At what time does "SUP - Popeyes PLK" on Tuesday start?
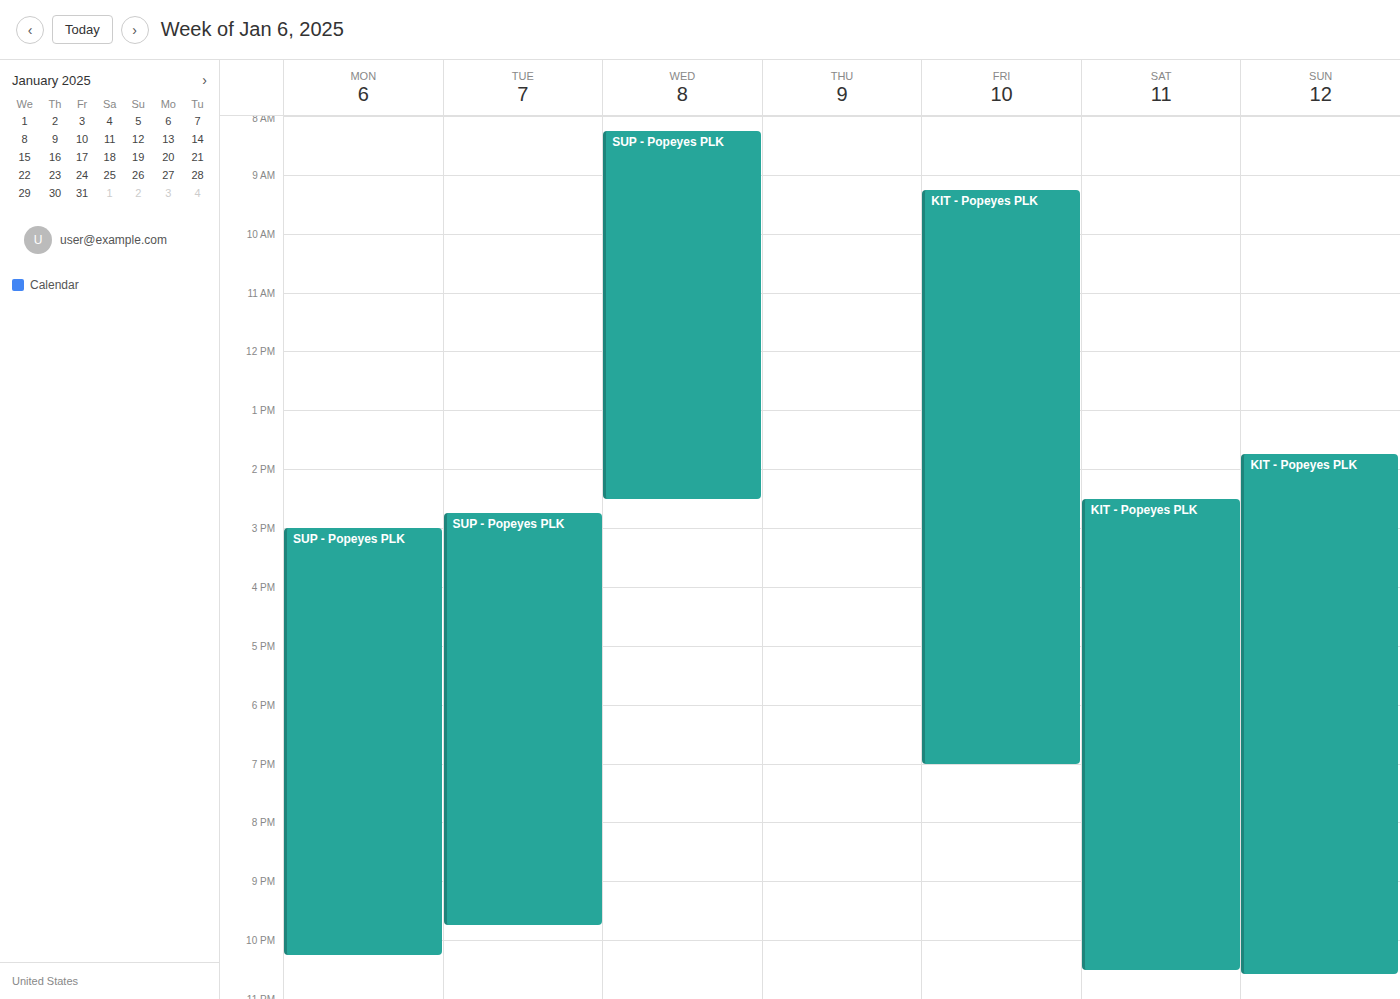
2:45 PM